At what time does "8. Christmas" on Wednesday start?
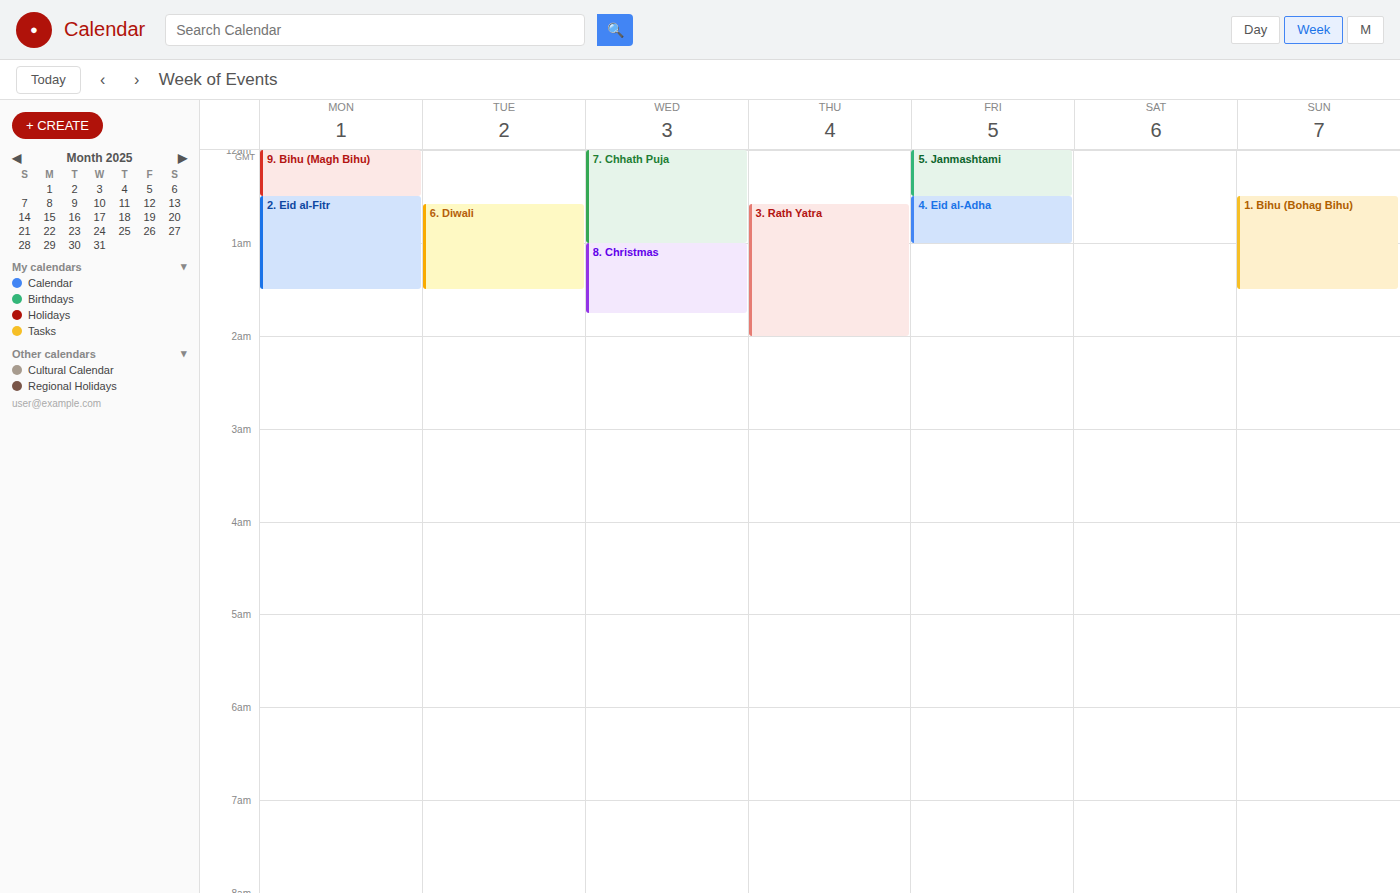
1:00 AM